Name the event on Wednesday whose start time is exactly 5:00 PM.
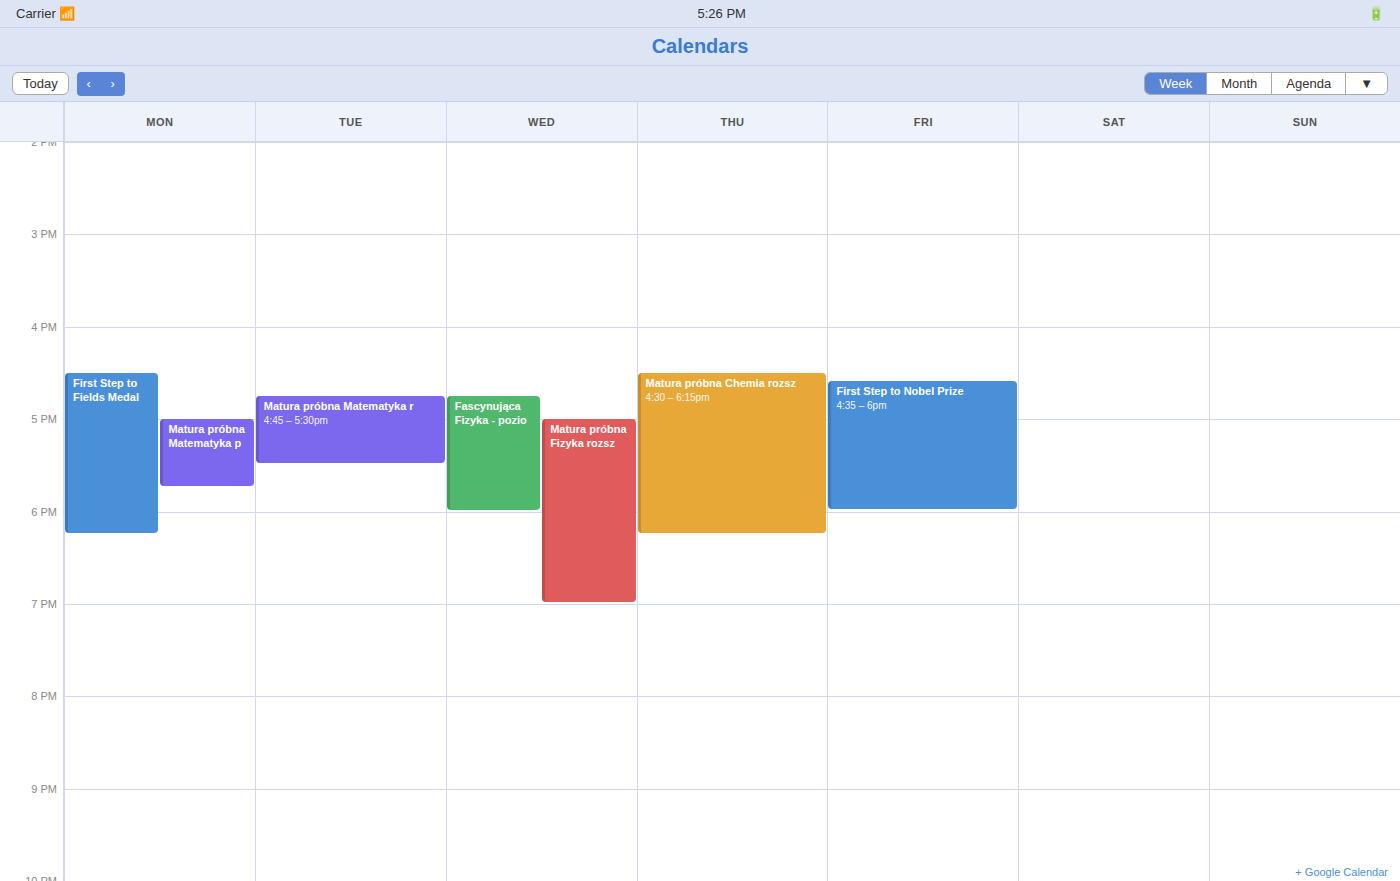
"Matura próbna Fizyka rozsz"